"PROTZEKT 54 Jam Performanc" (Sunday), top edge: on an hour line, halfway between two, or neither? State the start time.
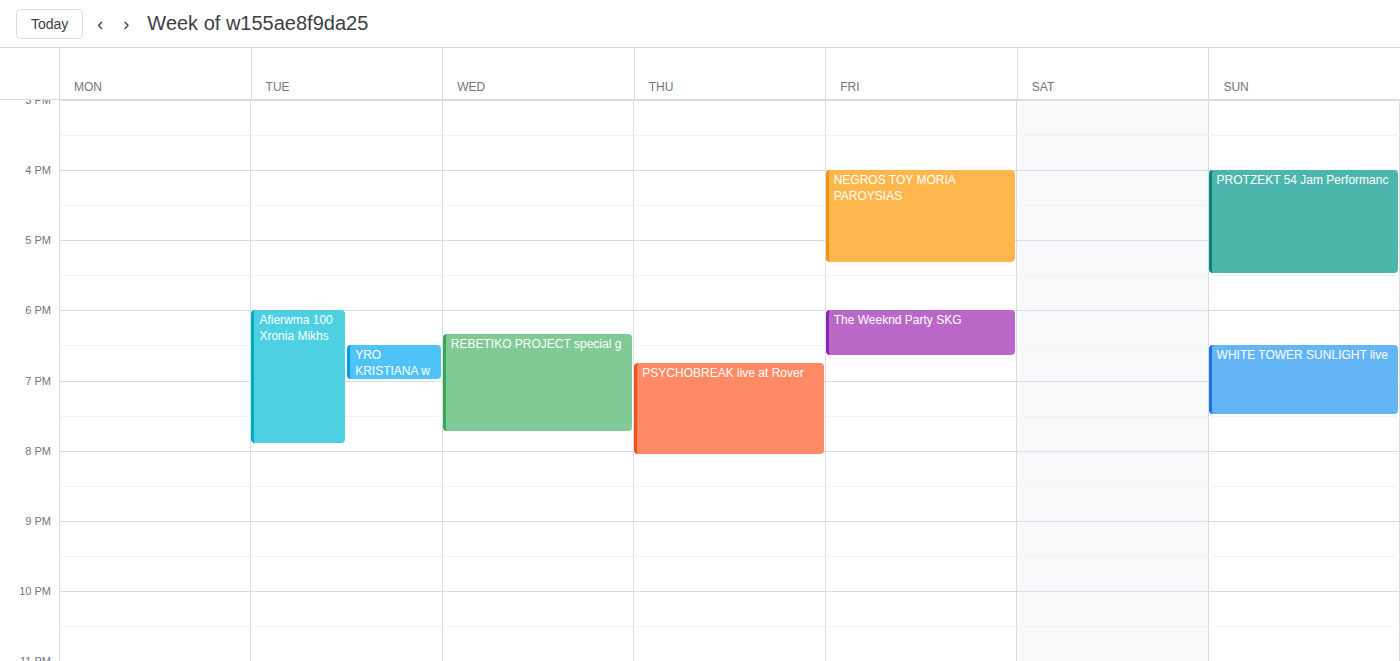
4:00 PM -- exactly on the 4 PM line.